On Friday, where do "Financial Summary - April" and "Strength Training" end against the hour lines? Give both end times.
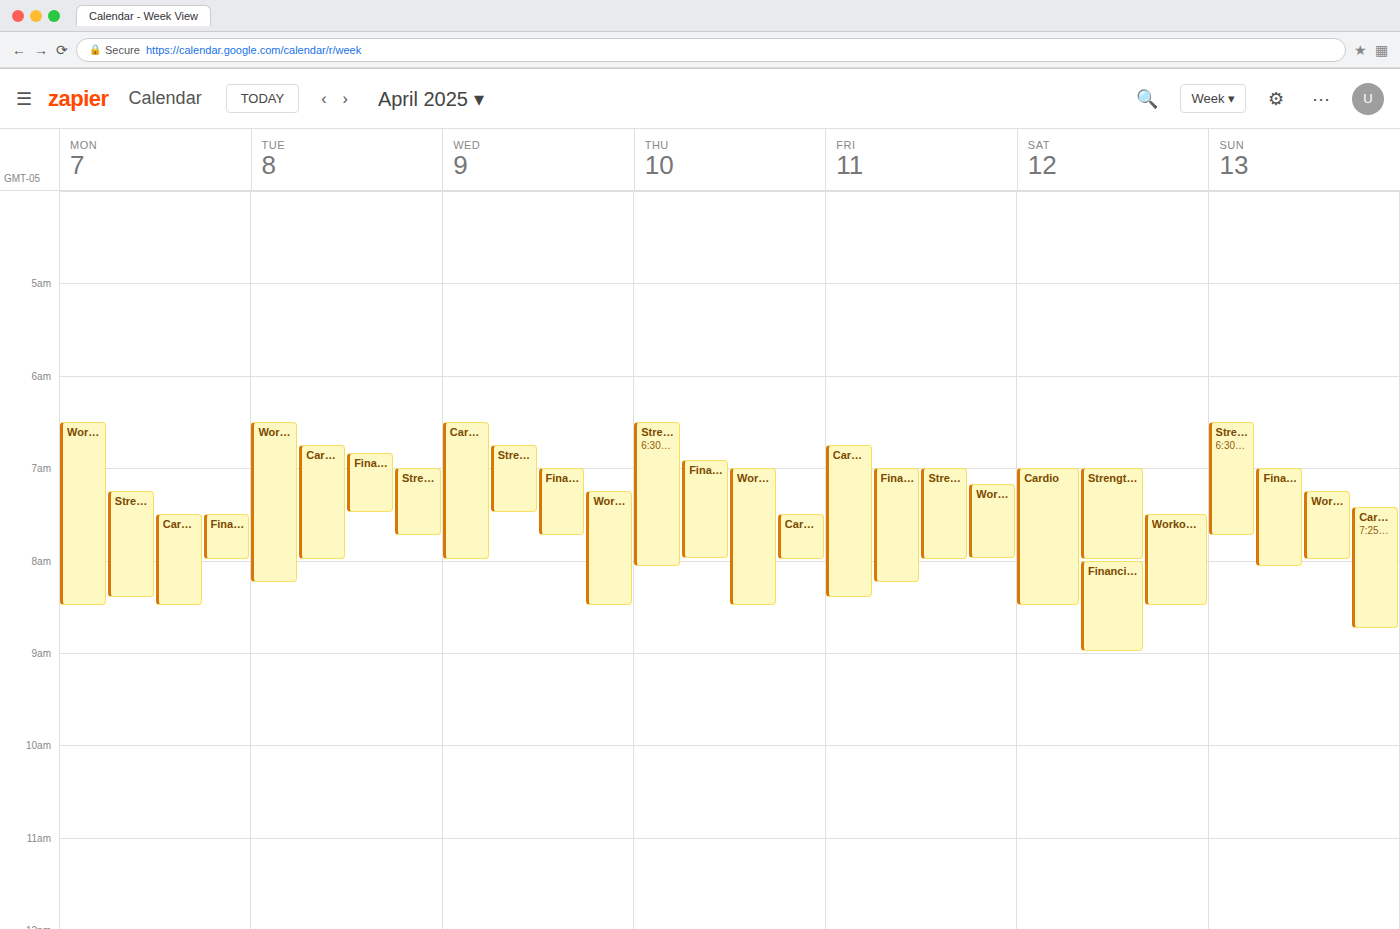
"Financial Summary - April": 8:15 AM, neither: a quarter of the way from the 8 AM line to the 9 AM line. "Strength Training": 8:00 AM, exactly on the 8 AM line.